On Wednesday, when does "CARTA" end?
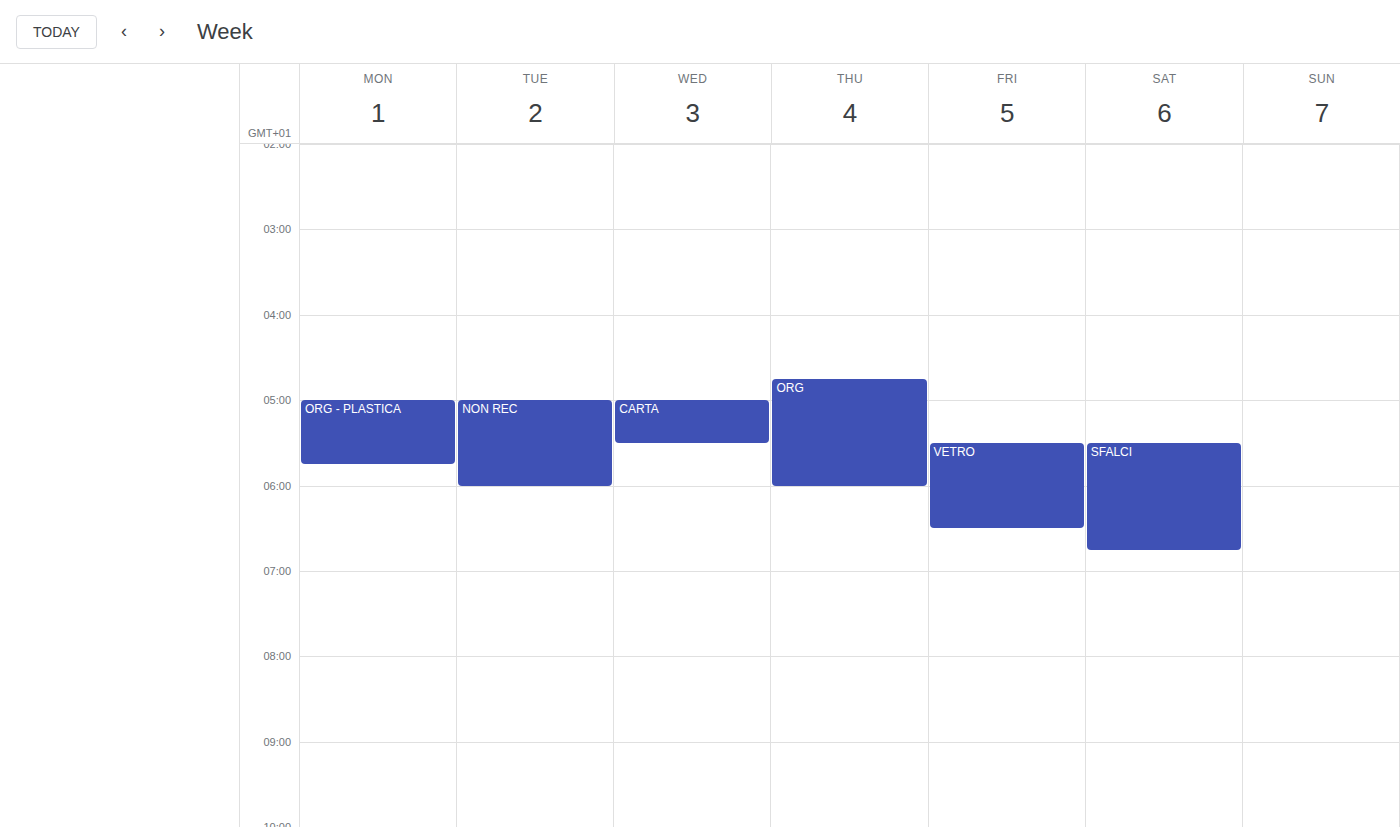
5:30 AM